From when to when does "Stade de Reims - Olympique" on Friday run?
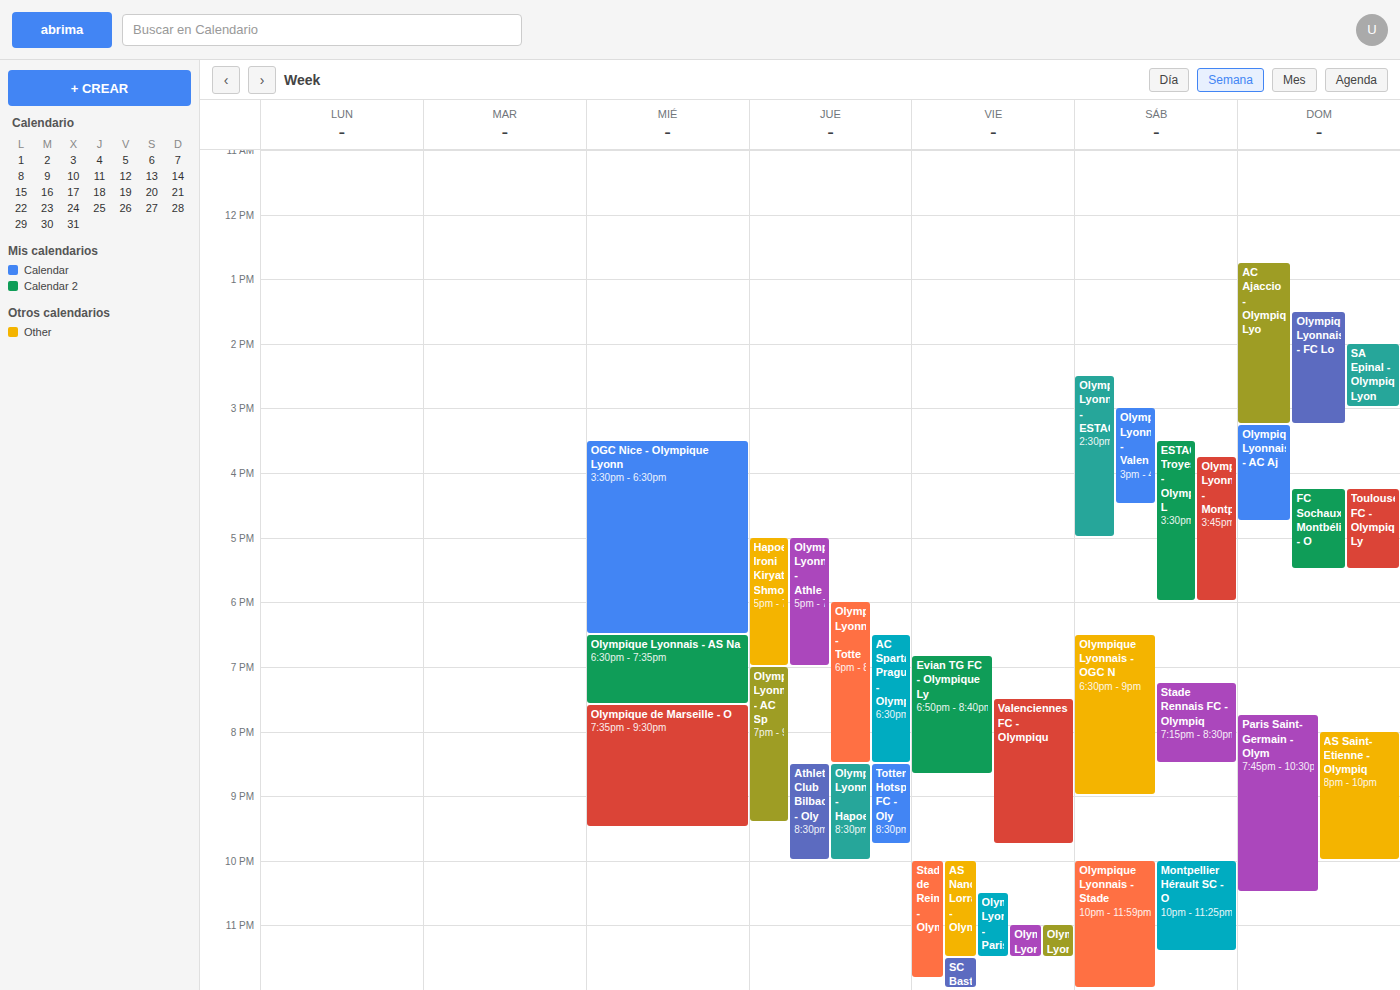
10:00 PM to 11:50 PM